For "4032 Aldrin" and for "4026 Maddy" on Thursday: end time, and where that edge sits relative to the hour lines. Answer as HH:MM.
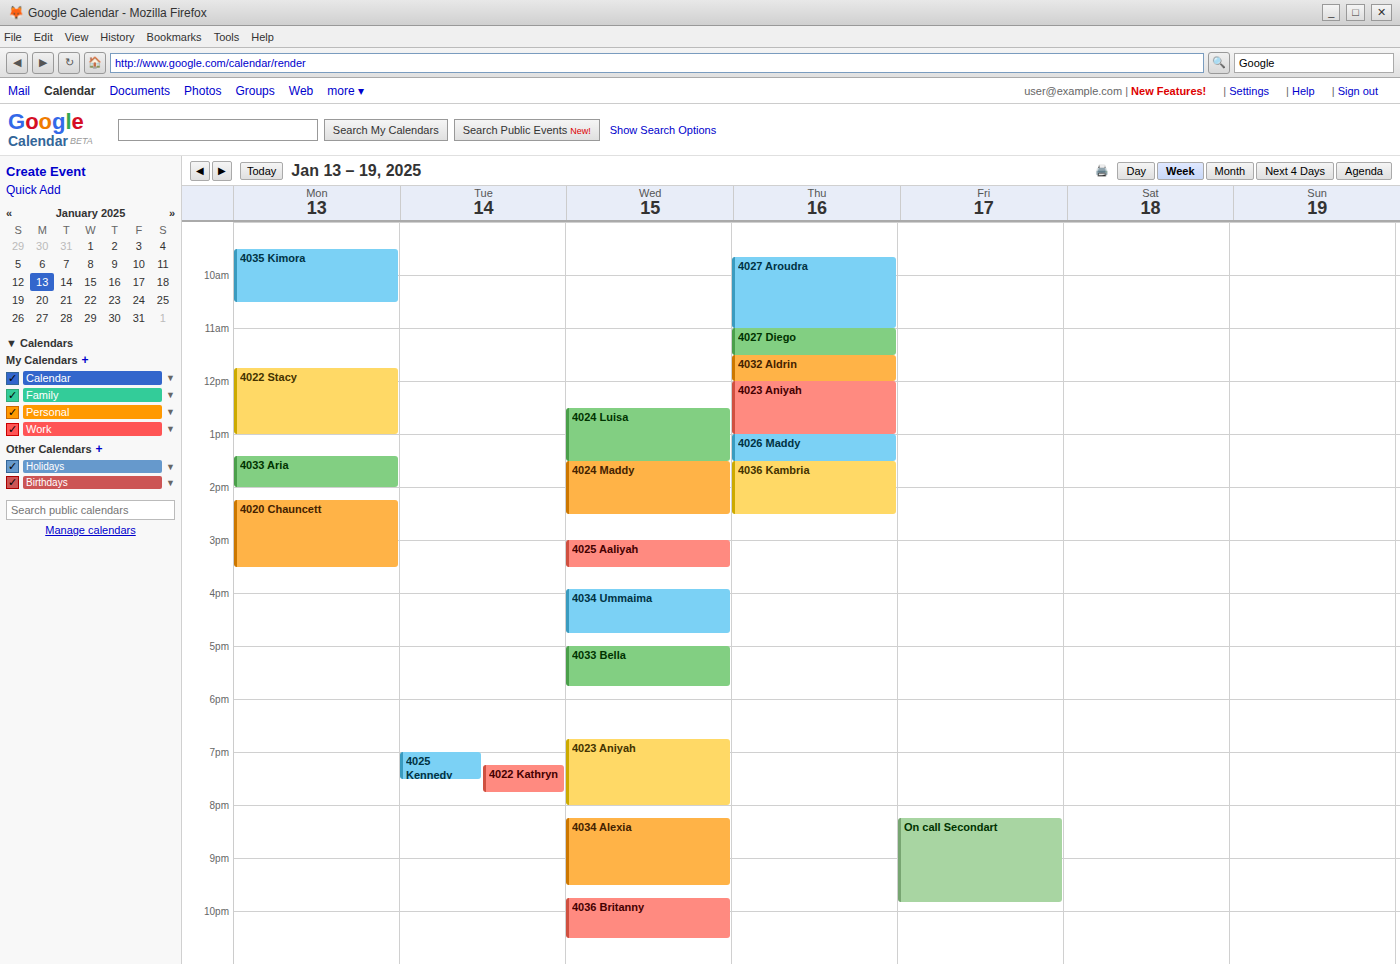
"4032 Aldrin": 12:00, exactly on the 12:00 line. "4026 Maddy": 13:30, halfway between the 13:00 and 14:00 lines.